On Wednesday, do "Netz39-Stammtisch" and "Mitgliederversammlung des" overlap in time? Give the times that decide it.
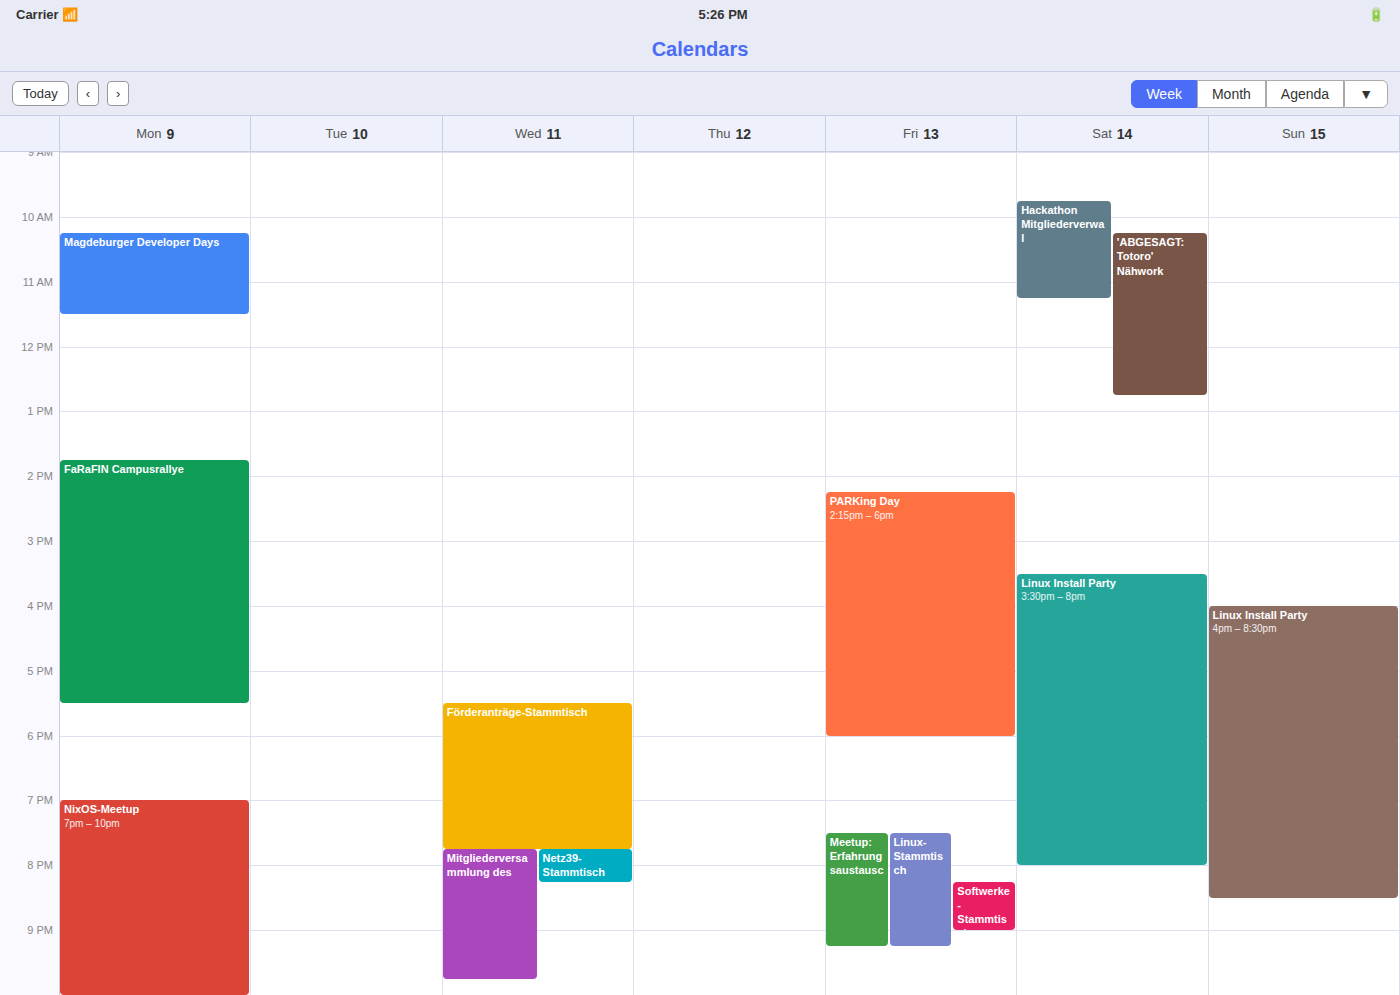
"Mitgliederversammlung des" starts at 7:45 PM, before "Netz39-Stammtisch" ends at 8:15 PM -- they overlap.